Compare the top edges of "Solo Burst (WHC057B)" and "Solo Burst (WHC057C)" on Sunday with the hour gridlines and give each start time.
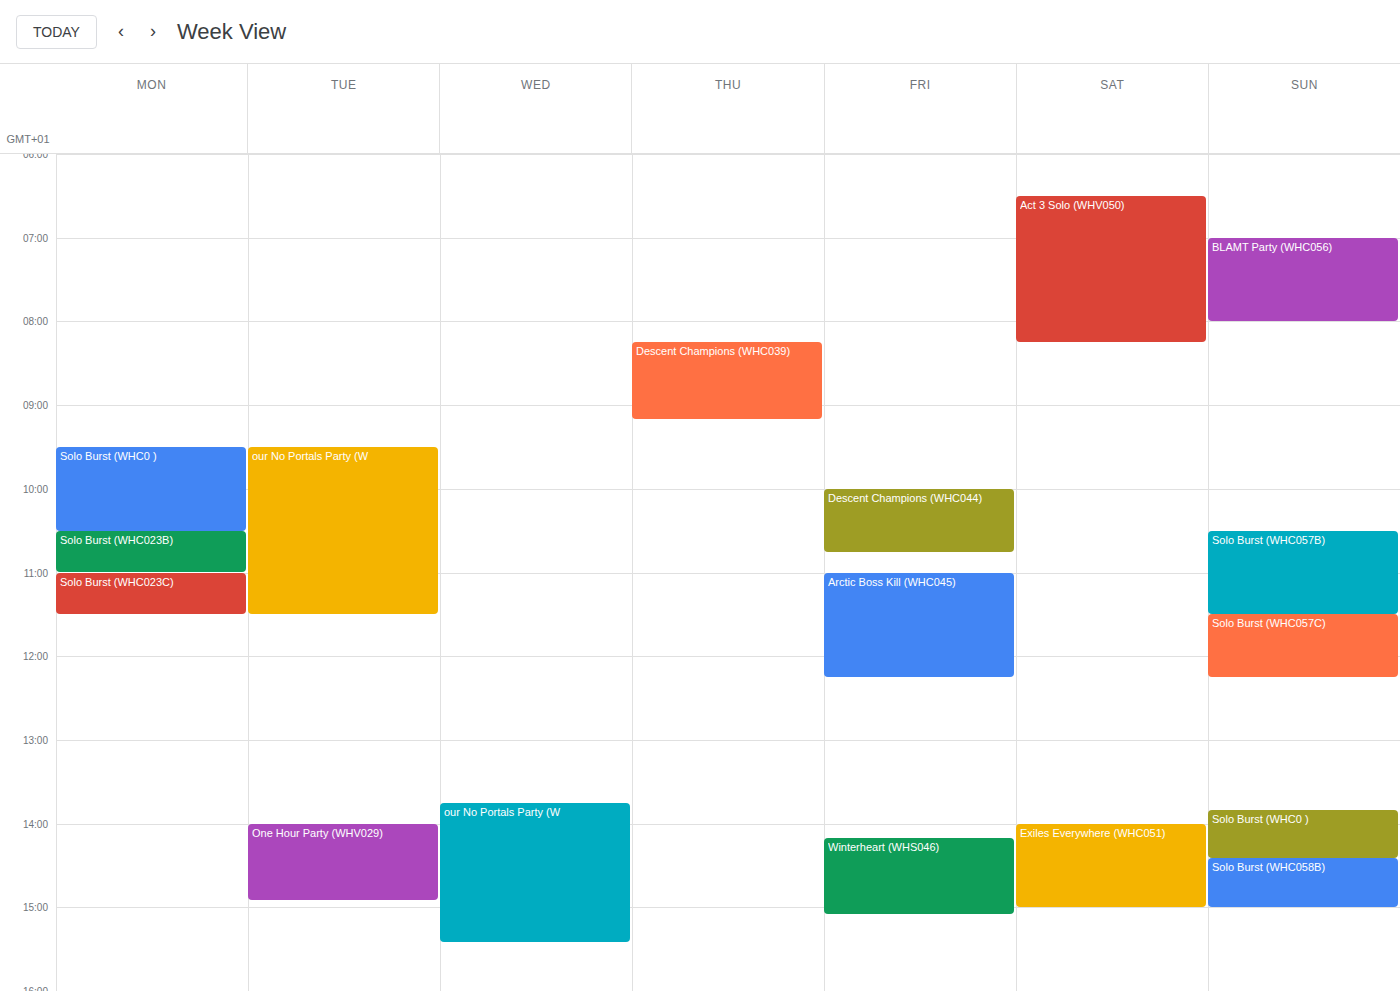
"Solo Burst (WHC057B)": 10:30 AM, halfway between the 10 AM and 11 AM lines. "Solo Burst (WHC057C)": 11:30 AM, halfway between the 11 AM and 12 PM lines.